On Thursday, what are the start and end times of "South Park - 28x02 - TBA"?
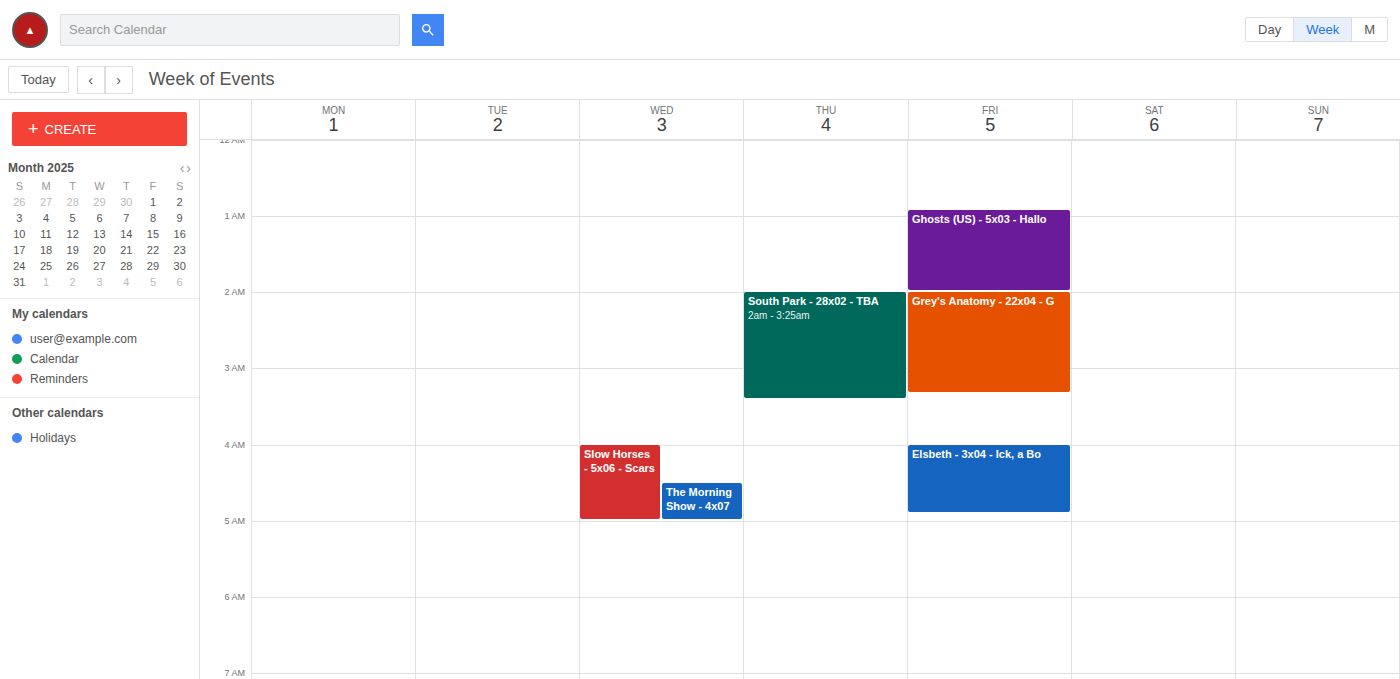
2:00 AM to 3:25 AM